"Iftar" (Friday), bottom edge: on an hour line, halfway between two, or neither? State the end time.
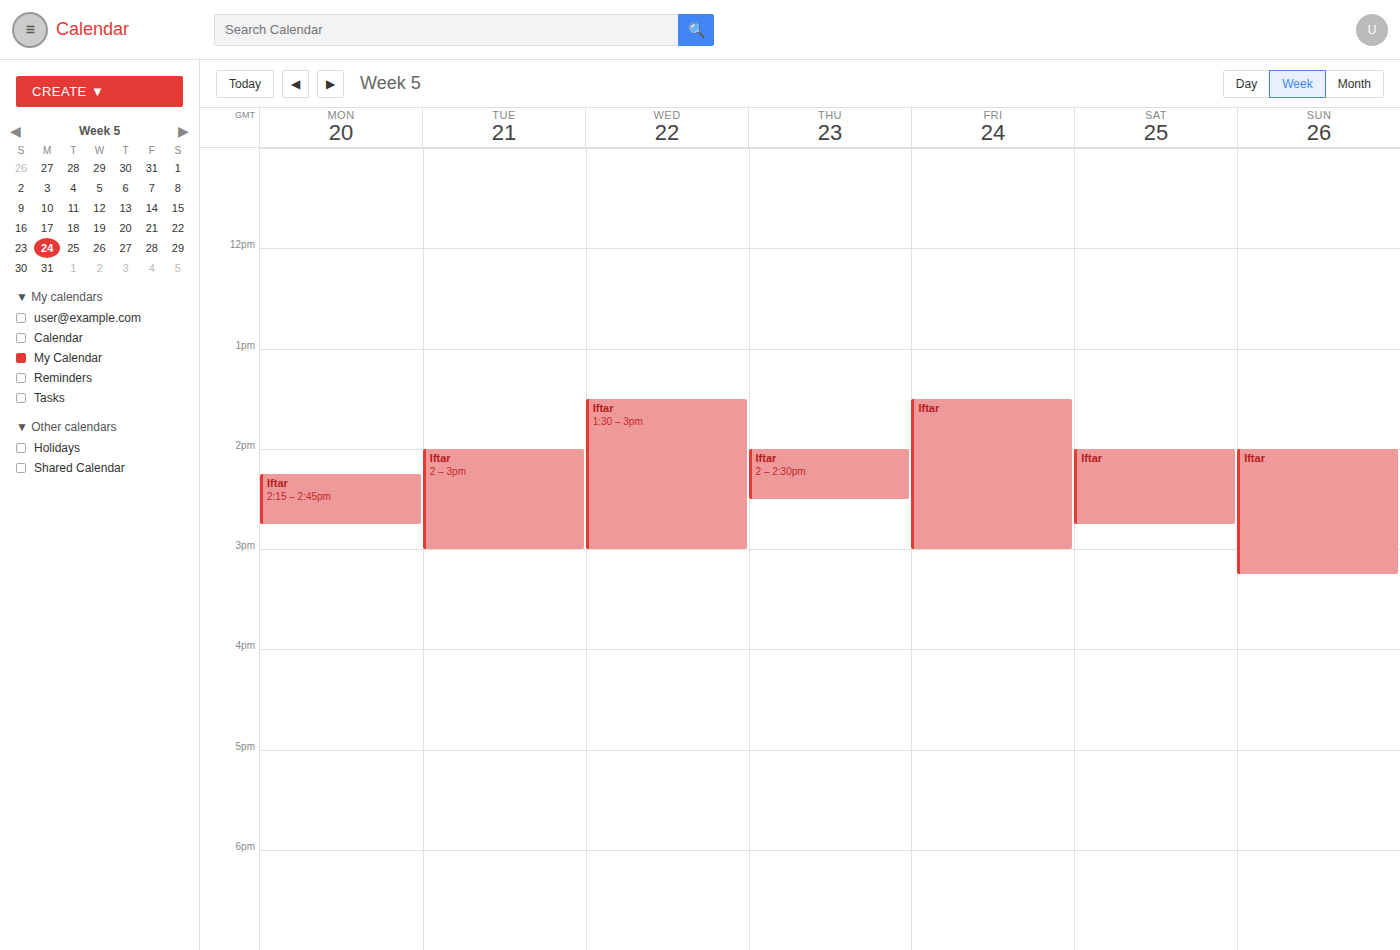
3:00 PM -- exactly on the 3 PM line.